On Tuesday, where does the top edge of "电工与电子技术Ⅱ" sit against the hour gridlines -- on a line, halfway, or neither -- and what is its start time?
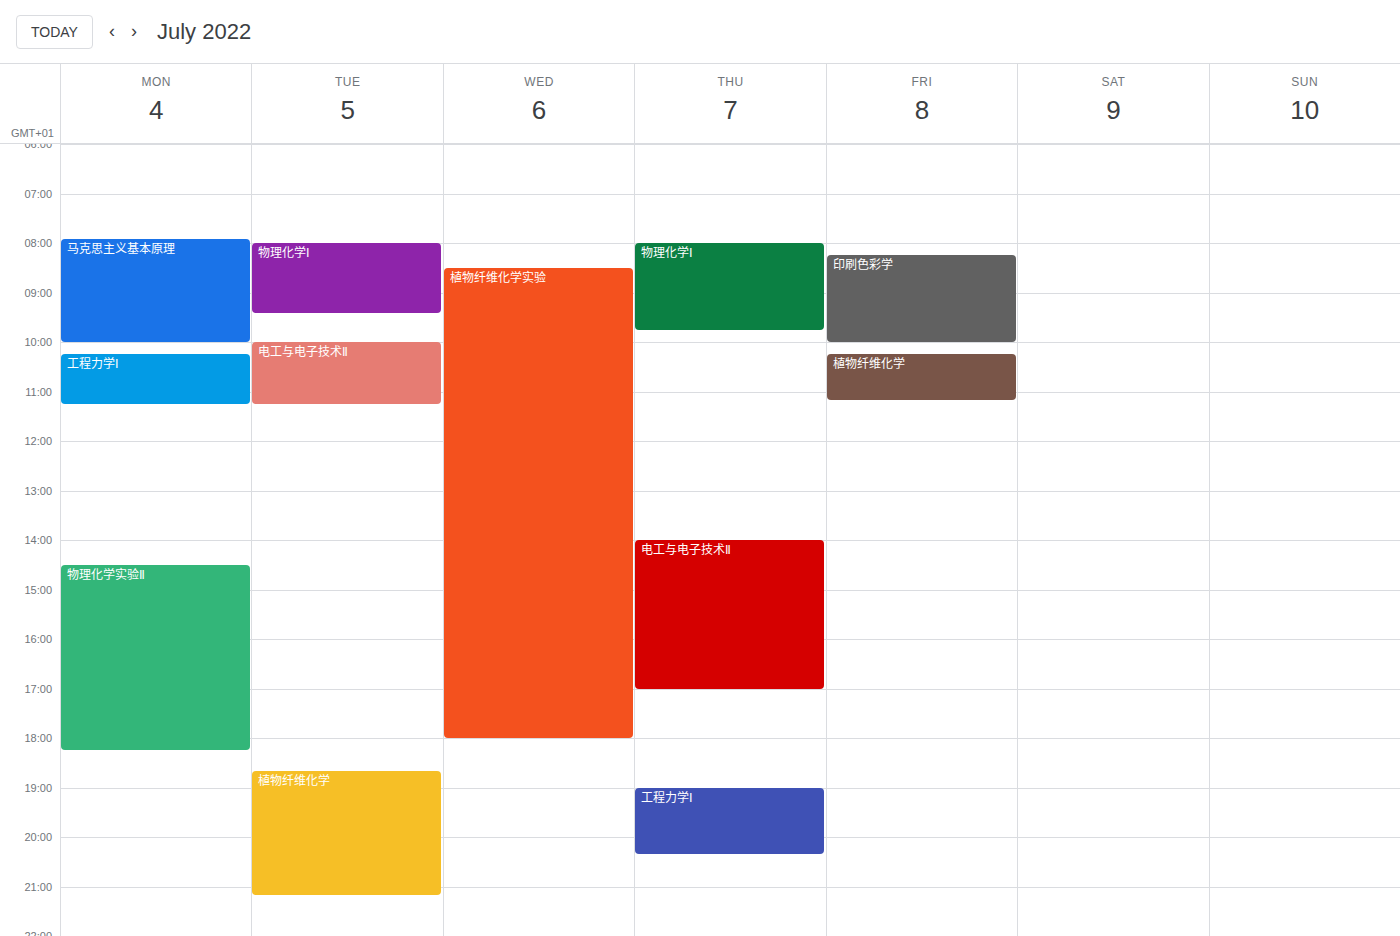
10:00 -- exactly on the 10:00 line.